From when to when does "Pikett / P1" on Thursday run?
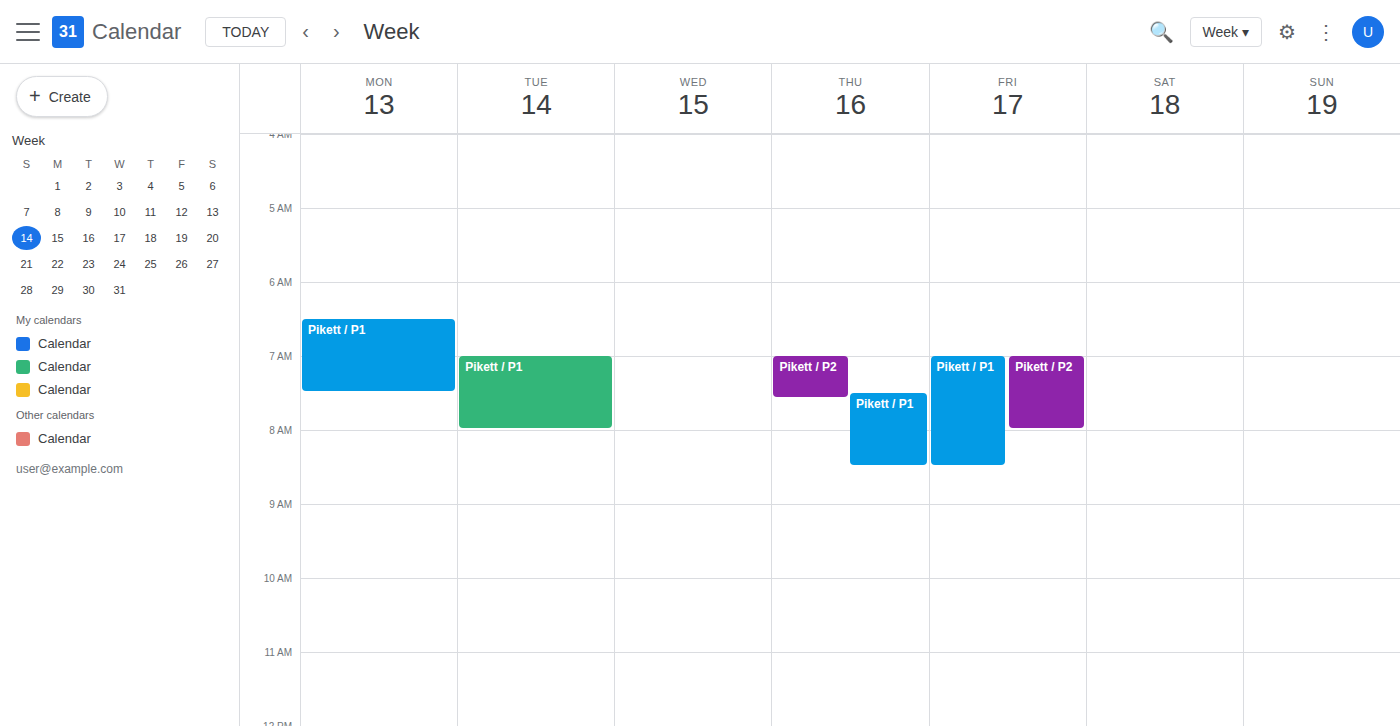
7:30 AM to 8:30 AM